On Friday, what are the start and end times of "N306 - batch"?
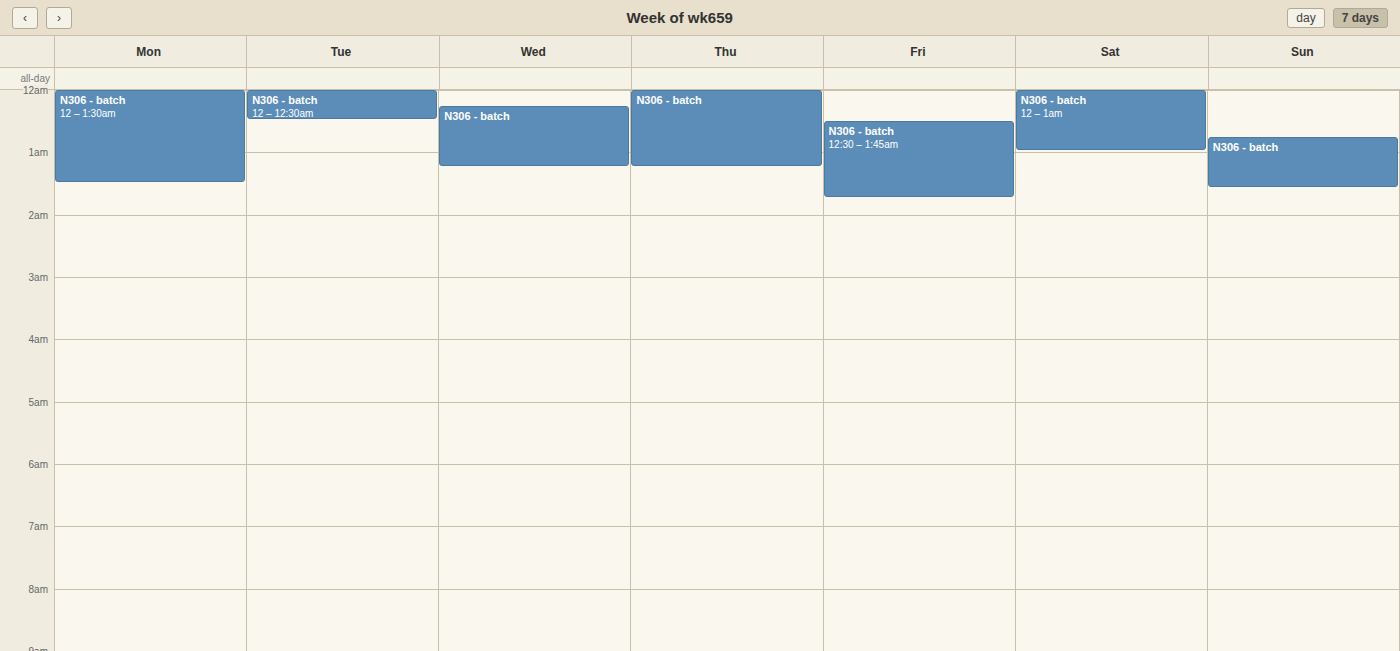
00:30 to 01:45